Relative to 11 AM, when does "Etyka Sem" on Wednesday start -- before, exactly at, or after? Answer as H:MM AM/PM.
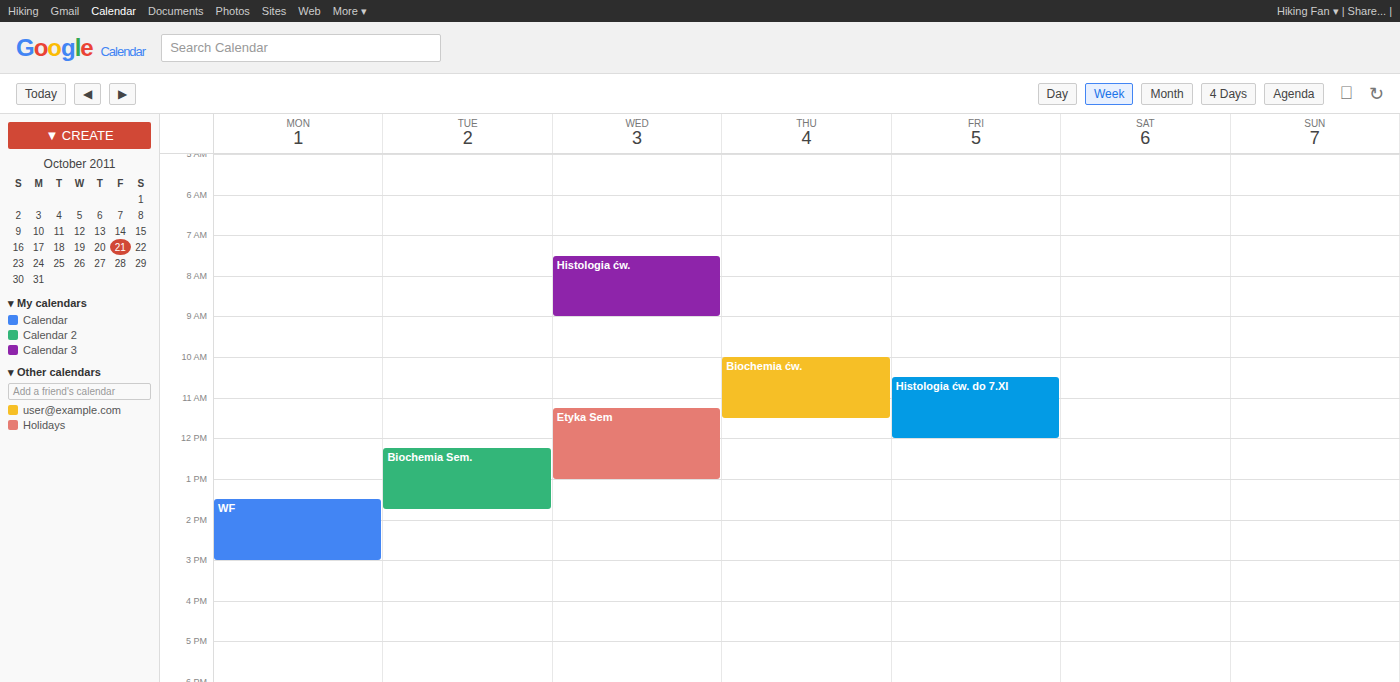
11:15 AM -- after 11 AM, 15 minutes below the 11 AM line.